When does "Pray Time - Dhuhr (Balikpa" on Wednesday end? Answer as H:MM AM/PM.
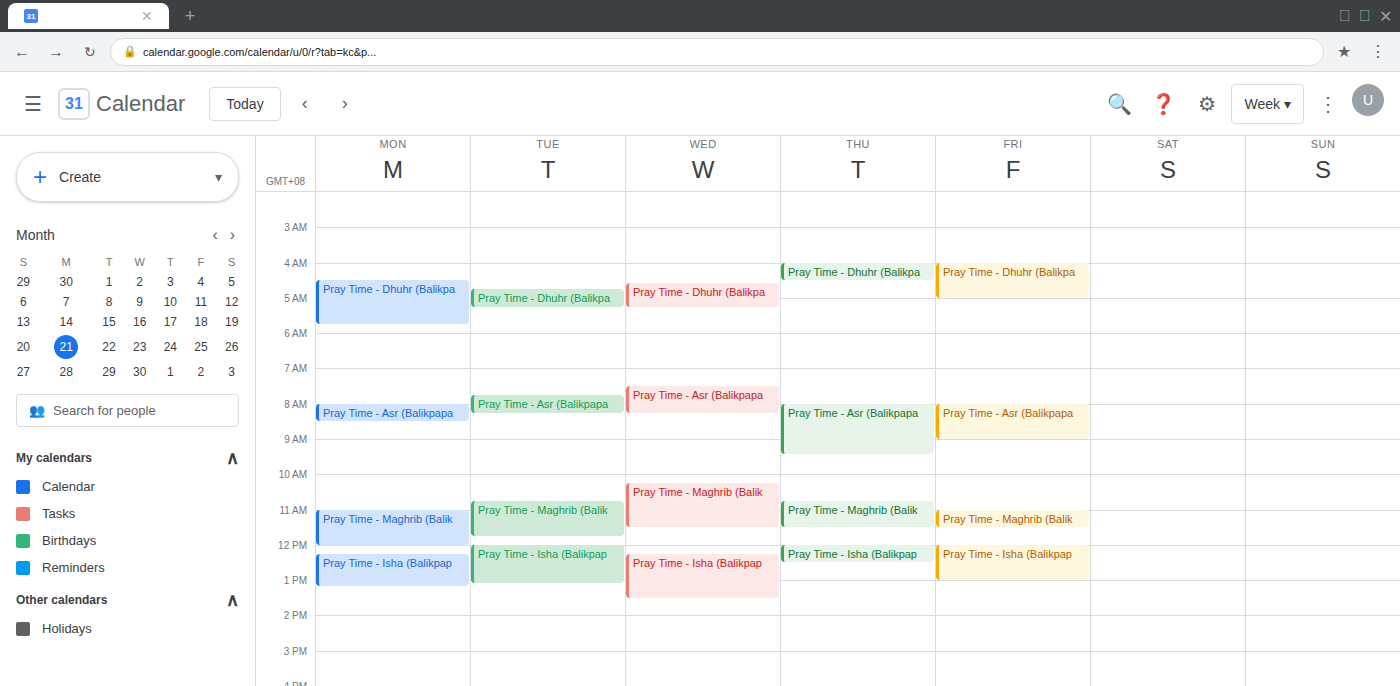
5:15 AM